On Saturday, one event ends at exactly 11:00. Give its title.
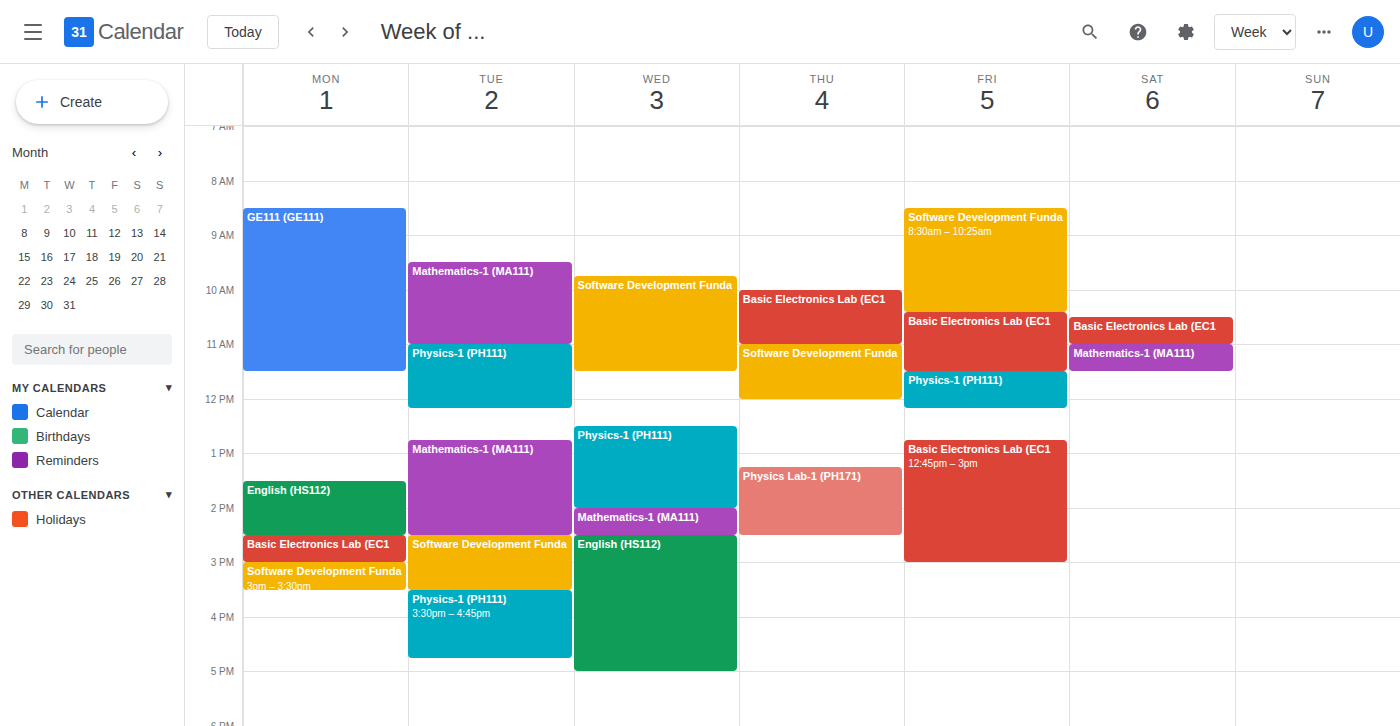
"Basic Electronics Lab (EC1"